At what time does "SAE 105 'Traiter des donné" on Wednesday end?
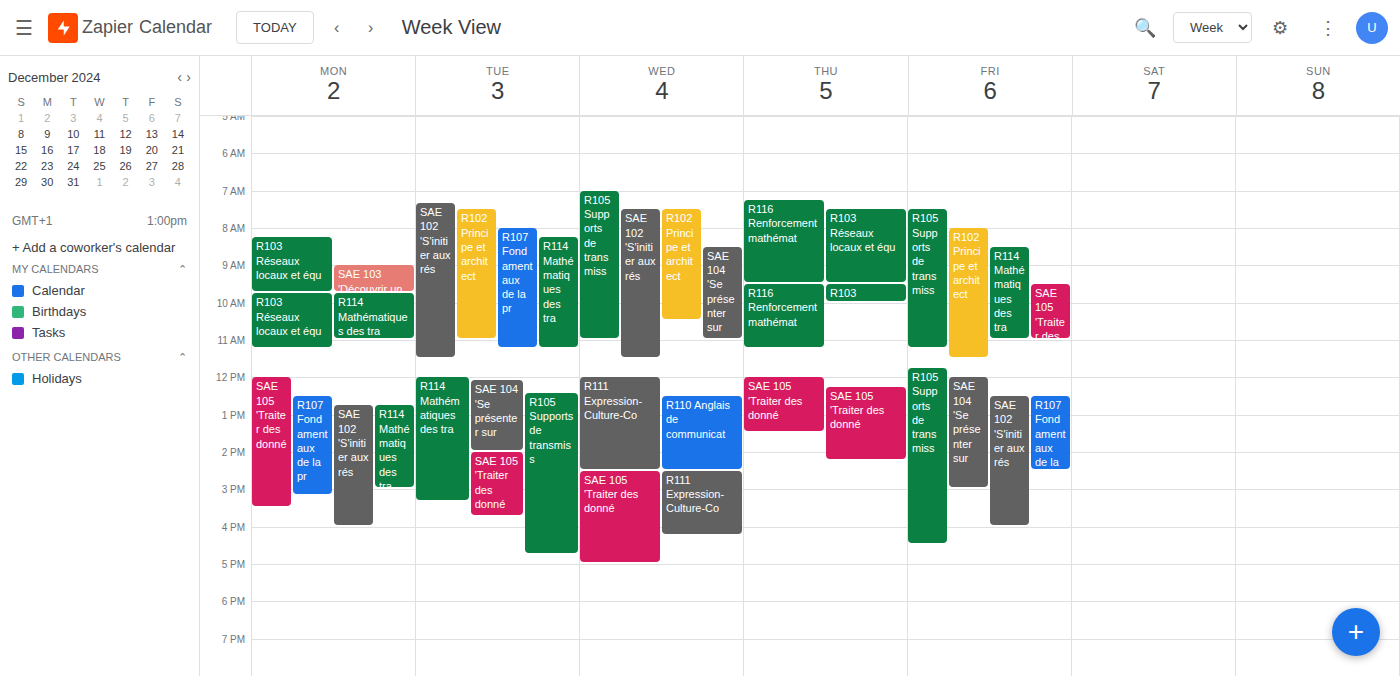
5:00 PM